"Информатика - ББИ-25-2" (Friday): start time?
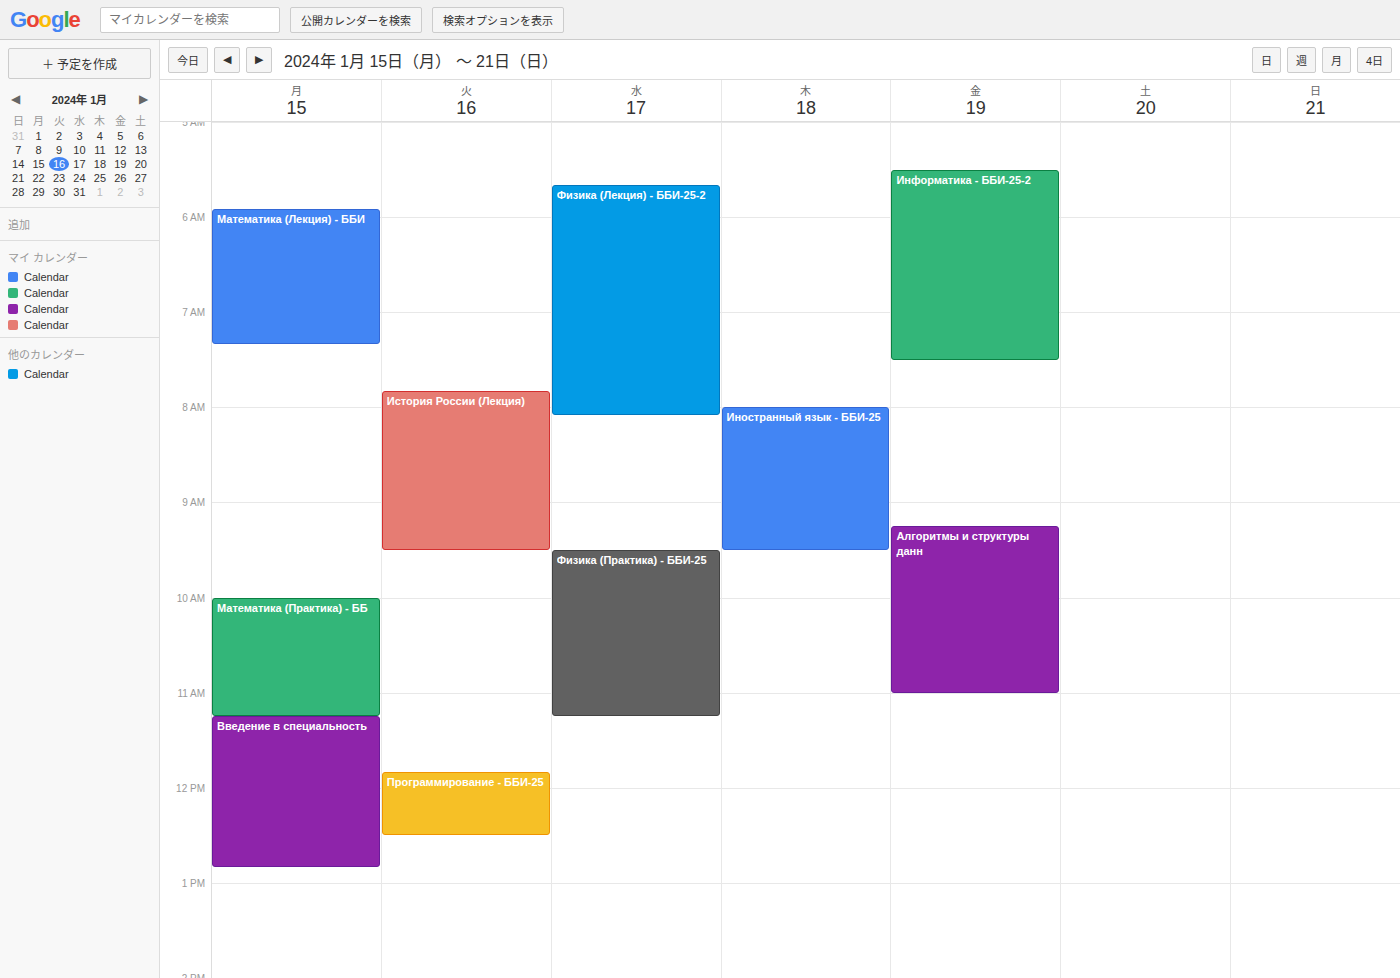
5:30 AM